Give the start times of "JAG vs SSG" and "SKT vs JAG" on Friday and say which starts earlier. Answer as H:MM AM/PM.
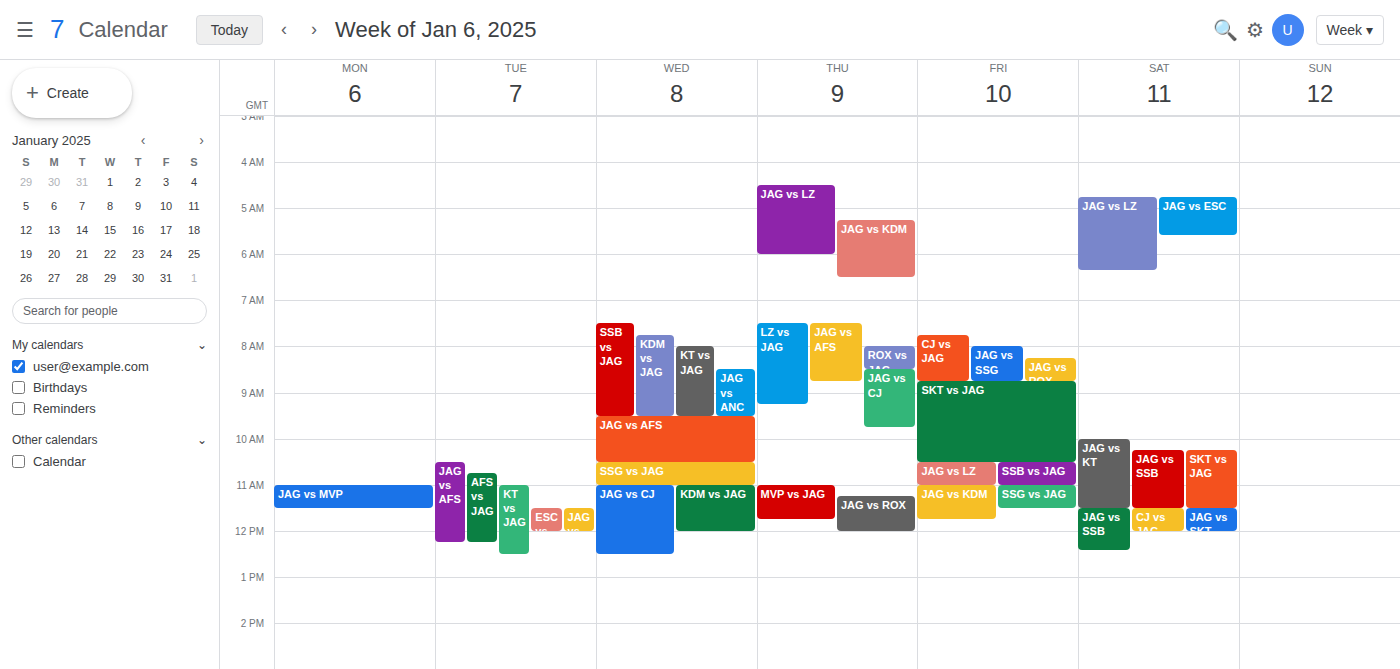
"JAG vs SSG" 8:00 AM; "SKT vs JAG" 8:45 AM.